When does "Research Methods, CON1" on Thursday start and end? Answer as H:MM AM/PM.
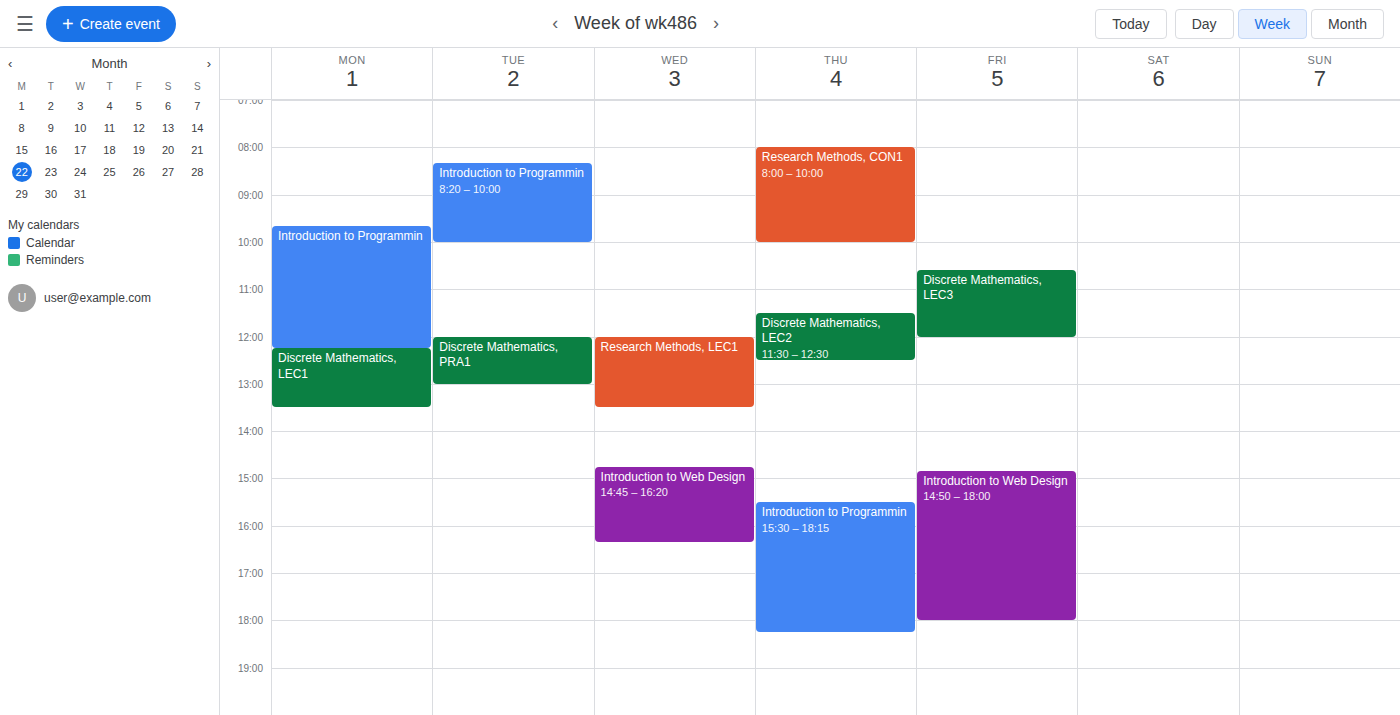
8:00 AM to 10:00 AM